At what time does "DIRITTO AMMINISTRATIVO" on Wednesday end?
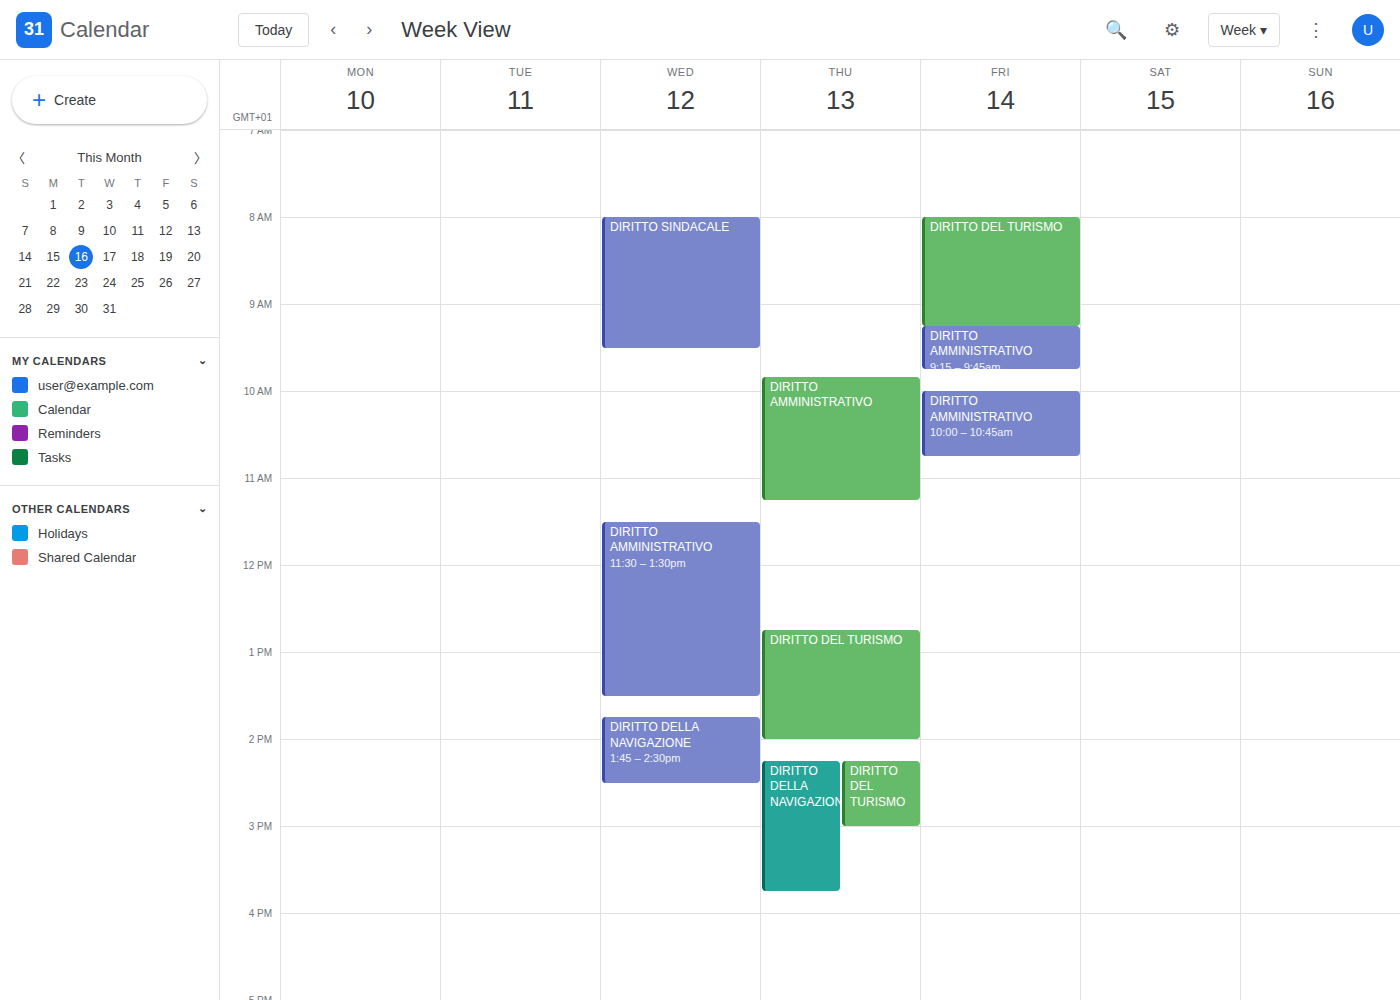
1:30 PM